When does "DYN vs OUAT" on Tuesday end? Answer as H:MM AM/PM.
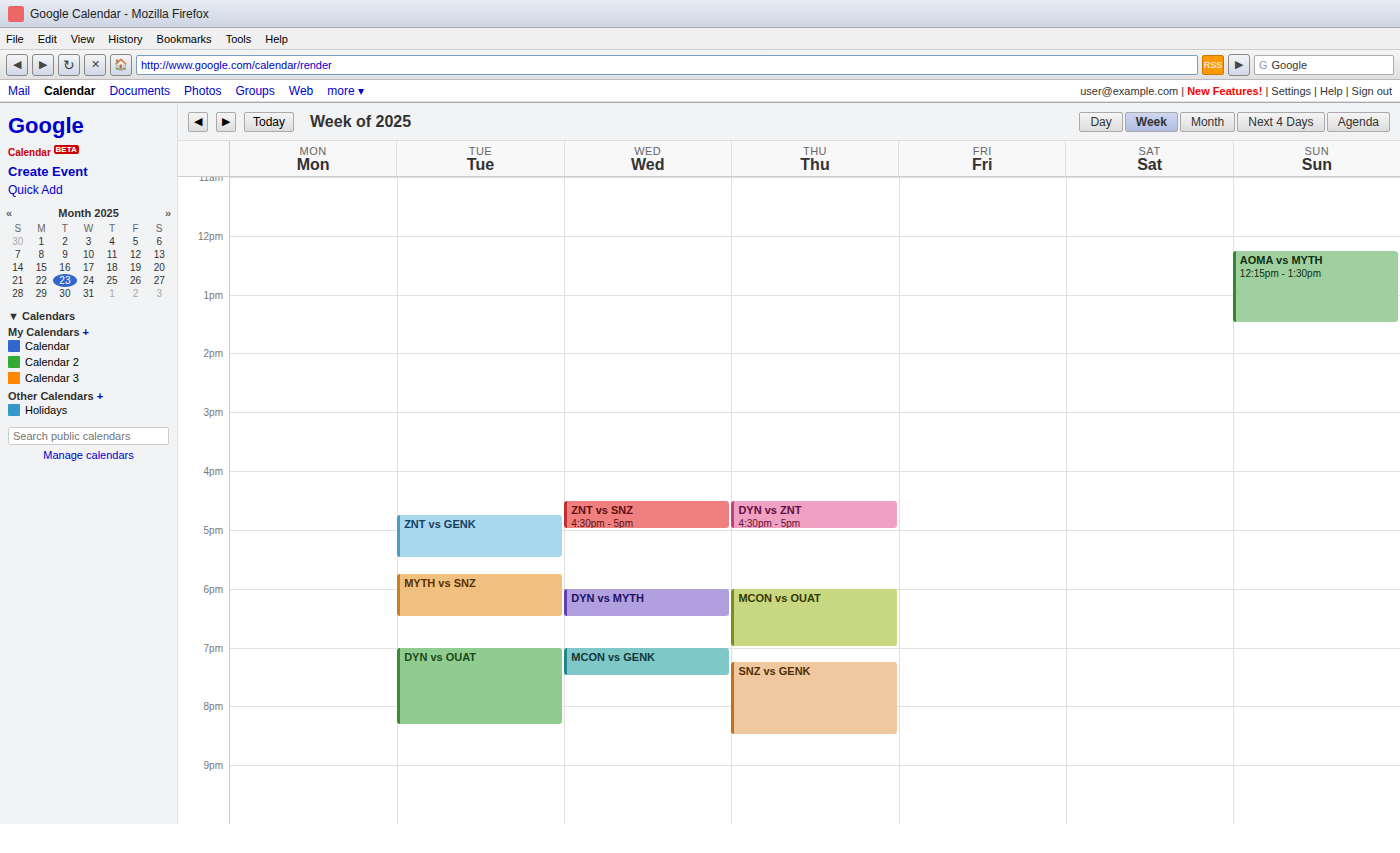
8:20 PM